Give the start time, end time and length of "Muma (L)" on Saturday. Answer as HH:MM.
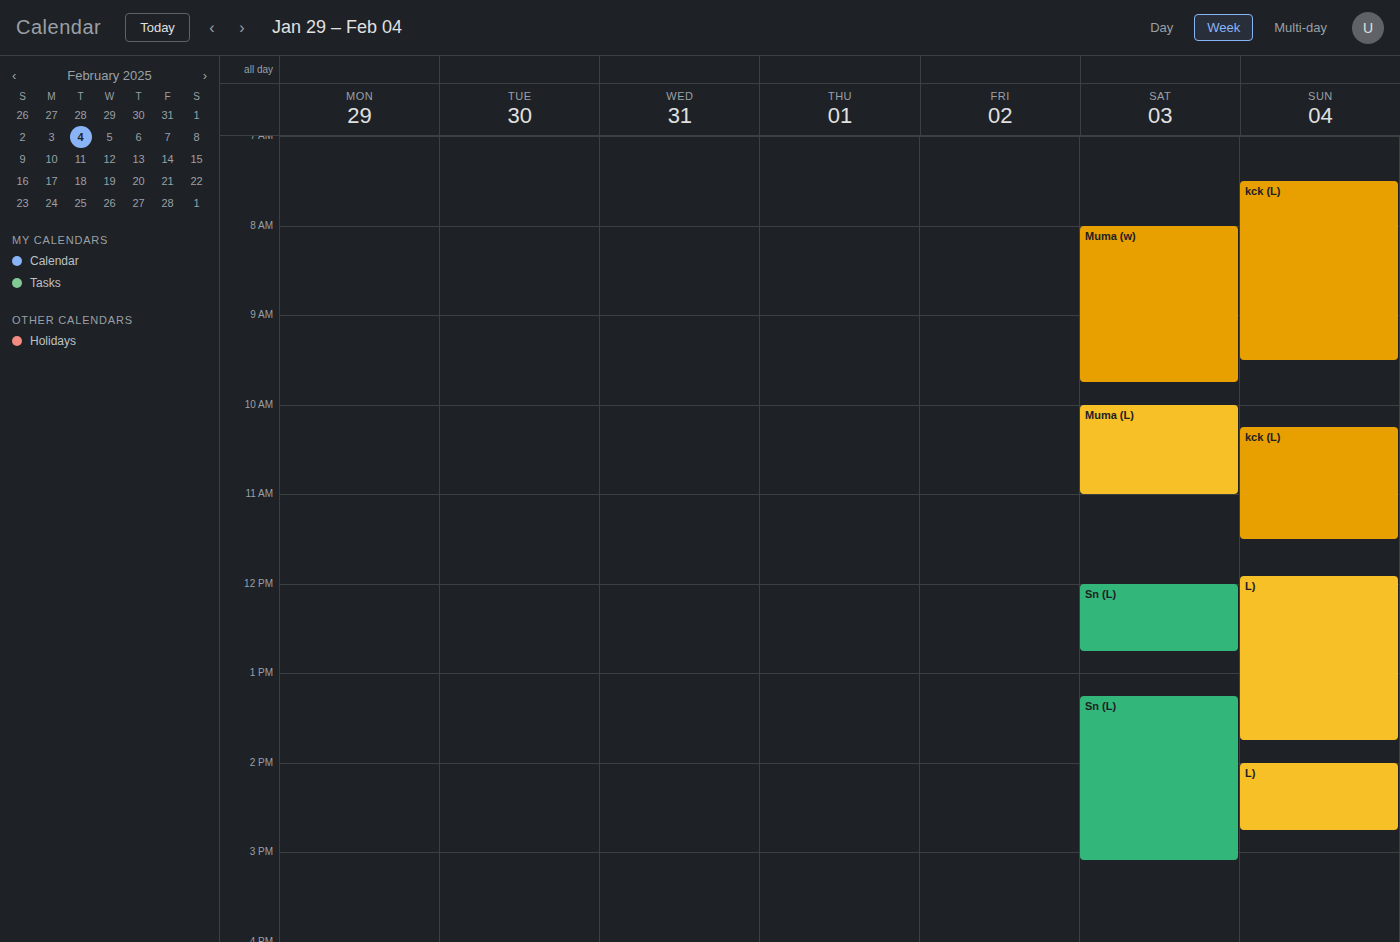
10:00 to 11:00, 1 hour